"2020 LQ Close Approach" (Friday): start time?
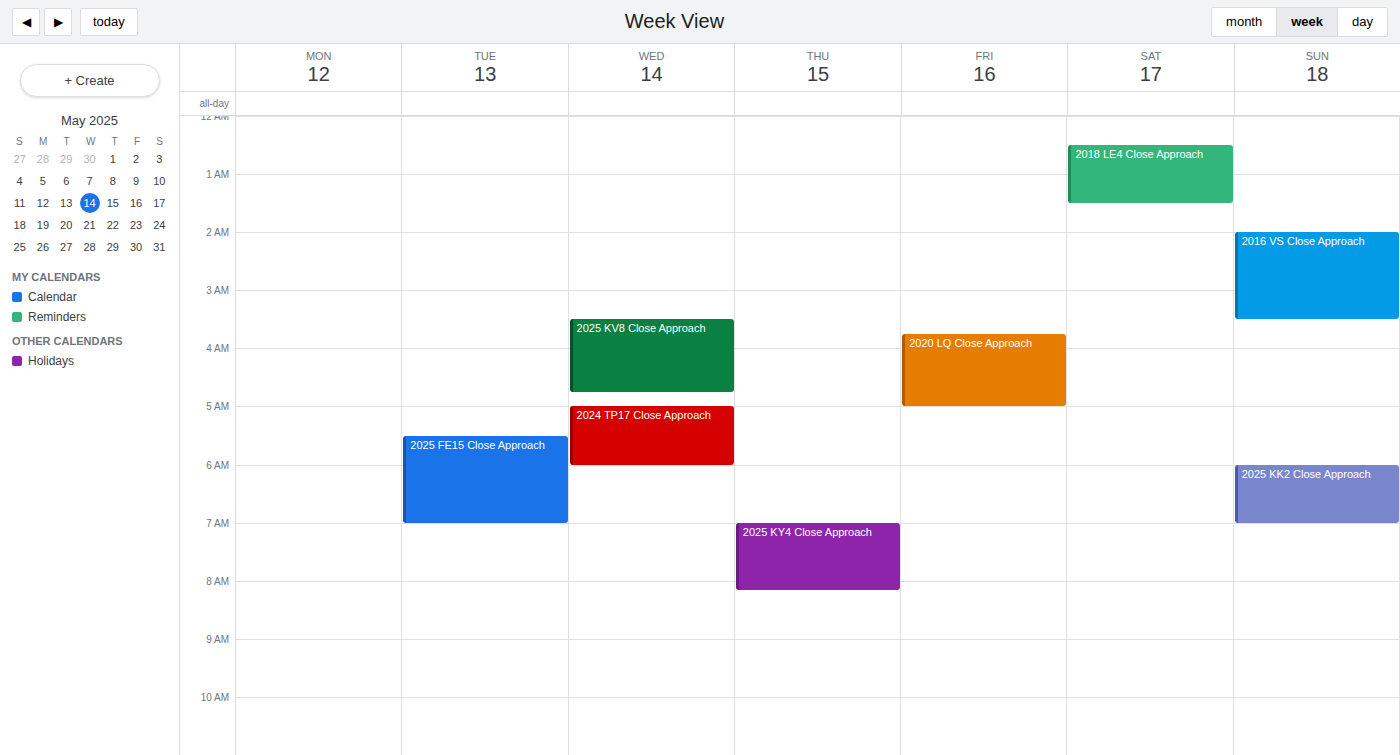
3:45 AM